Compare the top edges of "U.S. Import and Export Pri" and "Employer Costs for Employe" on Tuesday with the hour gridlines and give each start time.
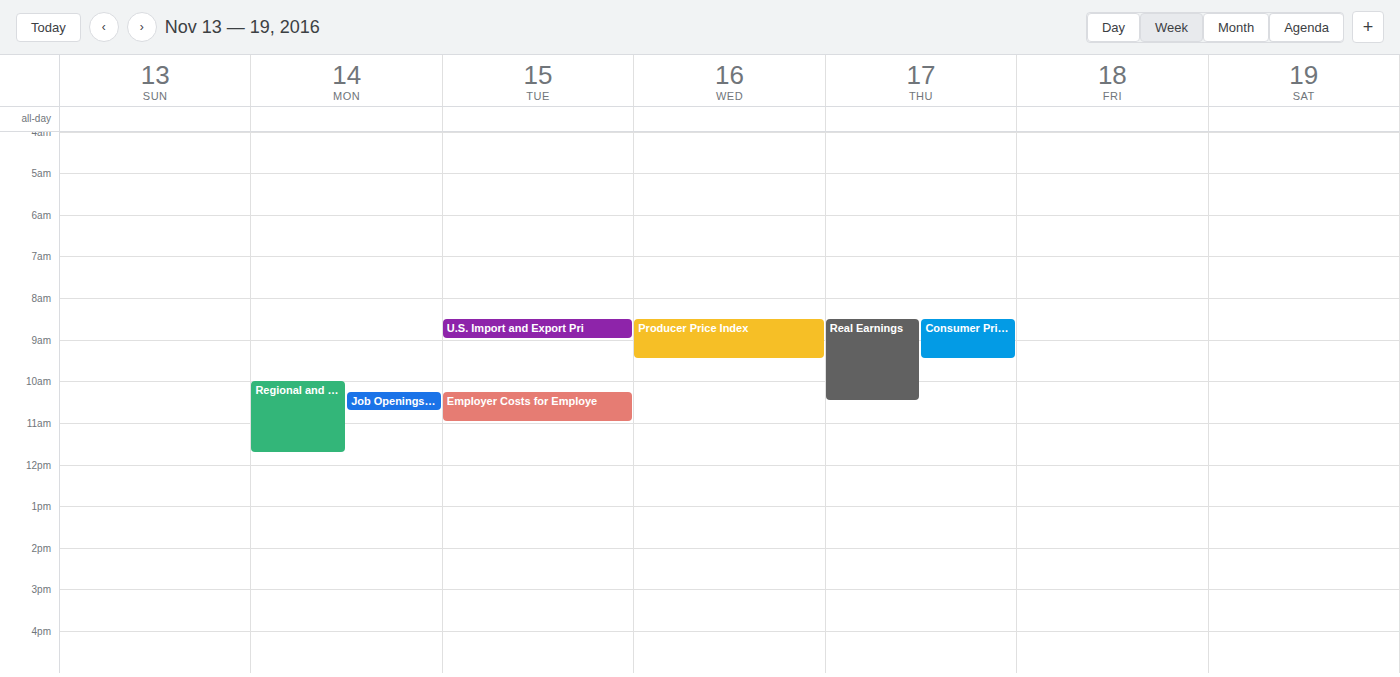
"U.S. Import and Export Pri": 8:30 AM, halfway between the 8 AM and 9 AM lines. "Employer Costs for Employe": 10:15 AM, neither: a quarter of the way from the 10 AM line to the 11 AM line.